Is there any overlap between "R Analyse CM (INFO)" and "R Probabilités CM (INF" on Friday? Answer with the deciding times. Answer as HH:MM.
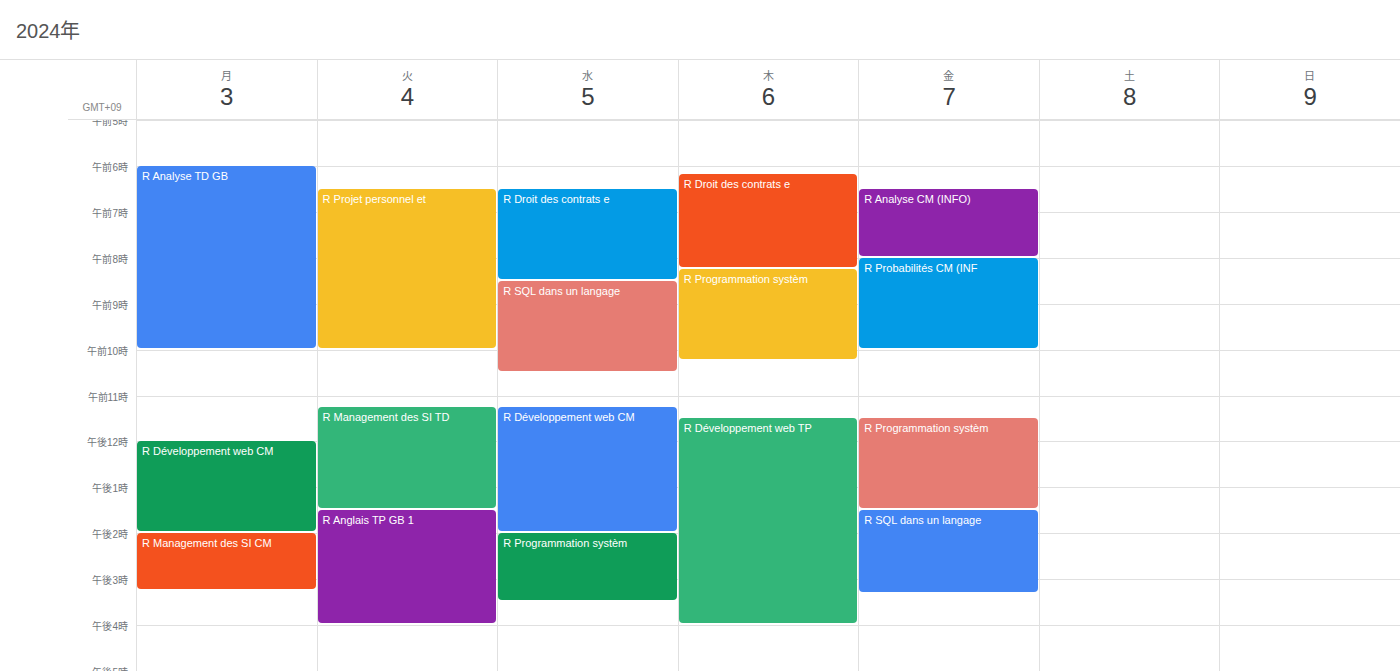
"R Analyse CM (INFO)" ends at 08:00, exactly when "R Probabilités CM (INF" starts -- they touch but do not overlap.